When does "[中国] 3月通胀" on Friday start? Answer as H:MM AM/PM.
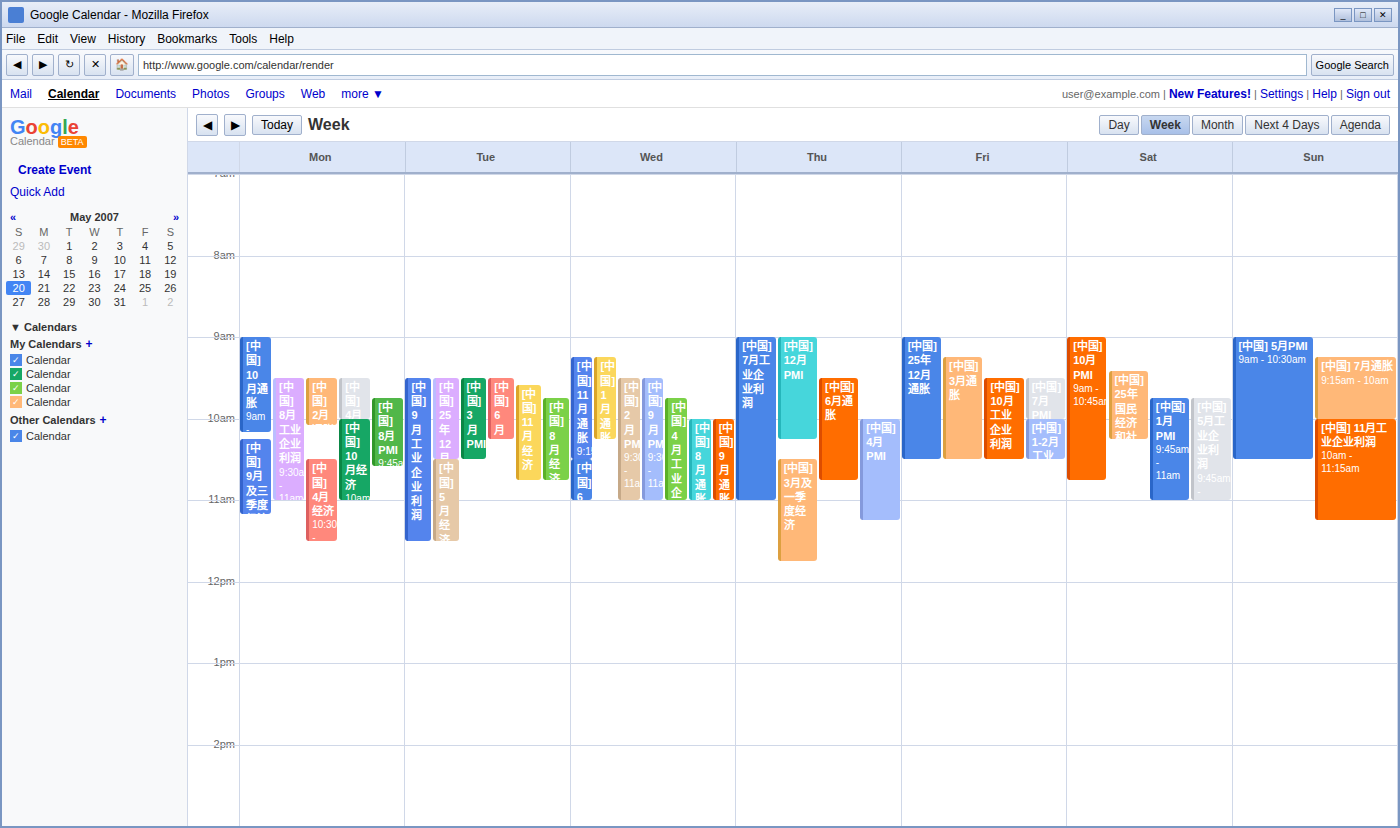
9:15 AM